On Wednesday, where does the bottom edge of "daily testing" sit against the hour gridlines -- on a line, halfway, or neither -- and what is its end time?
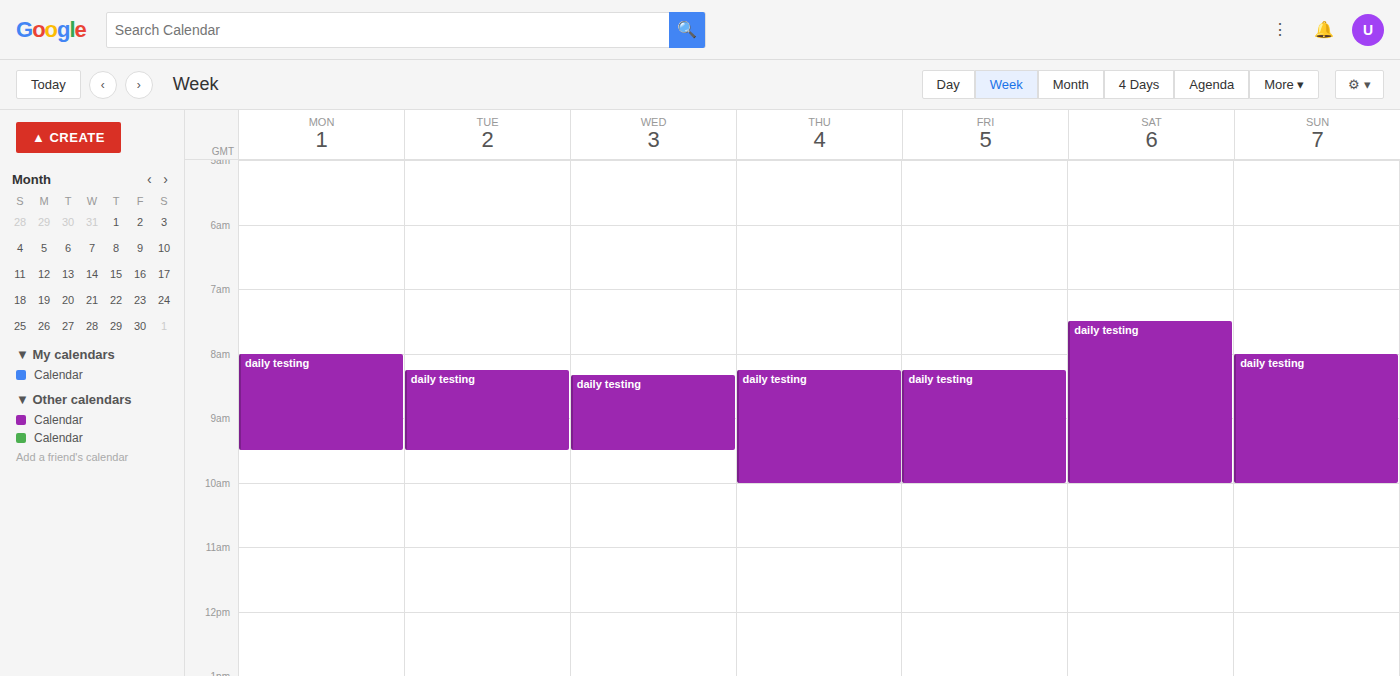
9:30 AM -- halfway between the 9 AM and 10 AM lines.